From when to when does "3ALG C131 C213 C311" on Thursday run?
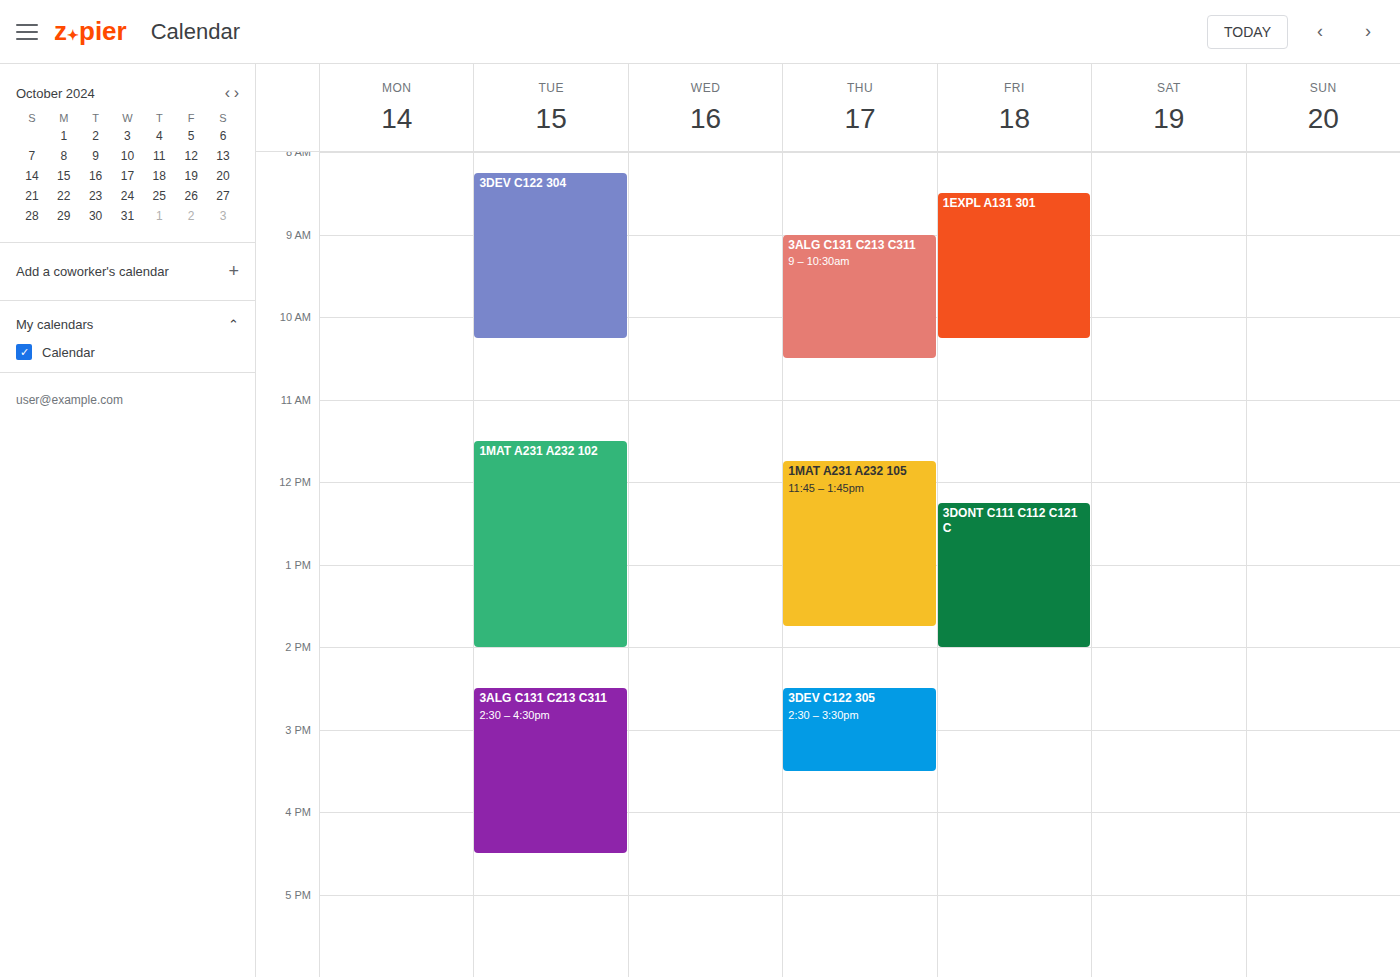
9:00 AM to 10:30 AM